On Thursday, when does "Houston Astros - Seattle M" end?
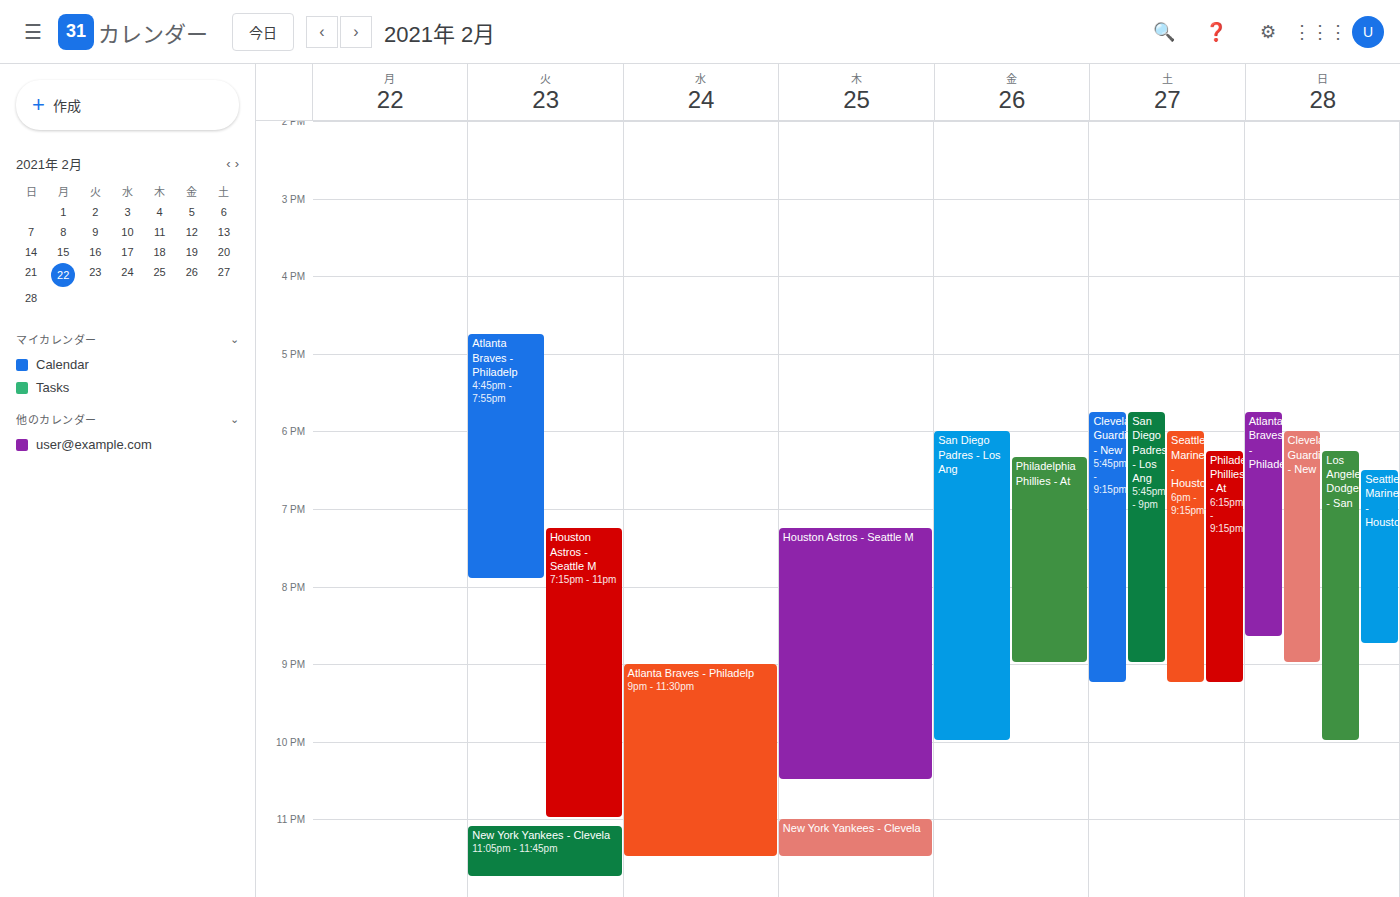
10:30 PM